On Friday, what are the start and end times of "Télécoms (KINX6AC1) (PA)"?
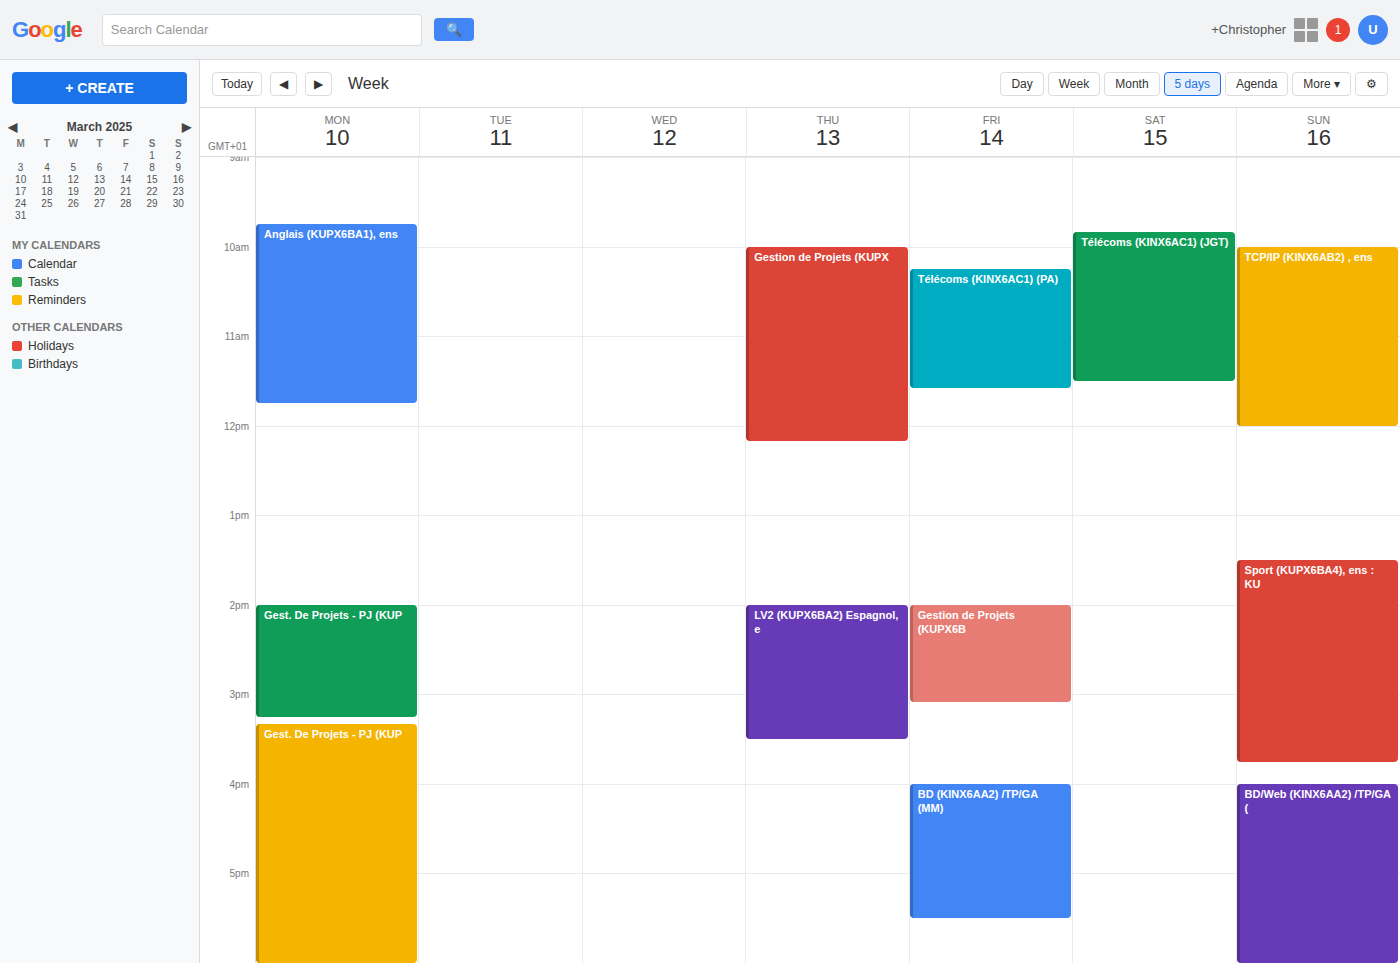
10:15 AM to 11:35 AM